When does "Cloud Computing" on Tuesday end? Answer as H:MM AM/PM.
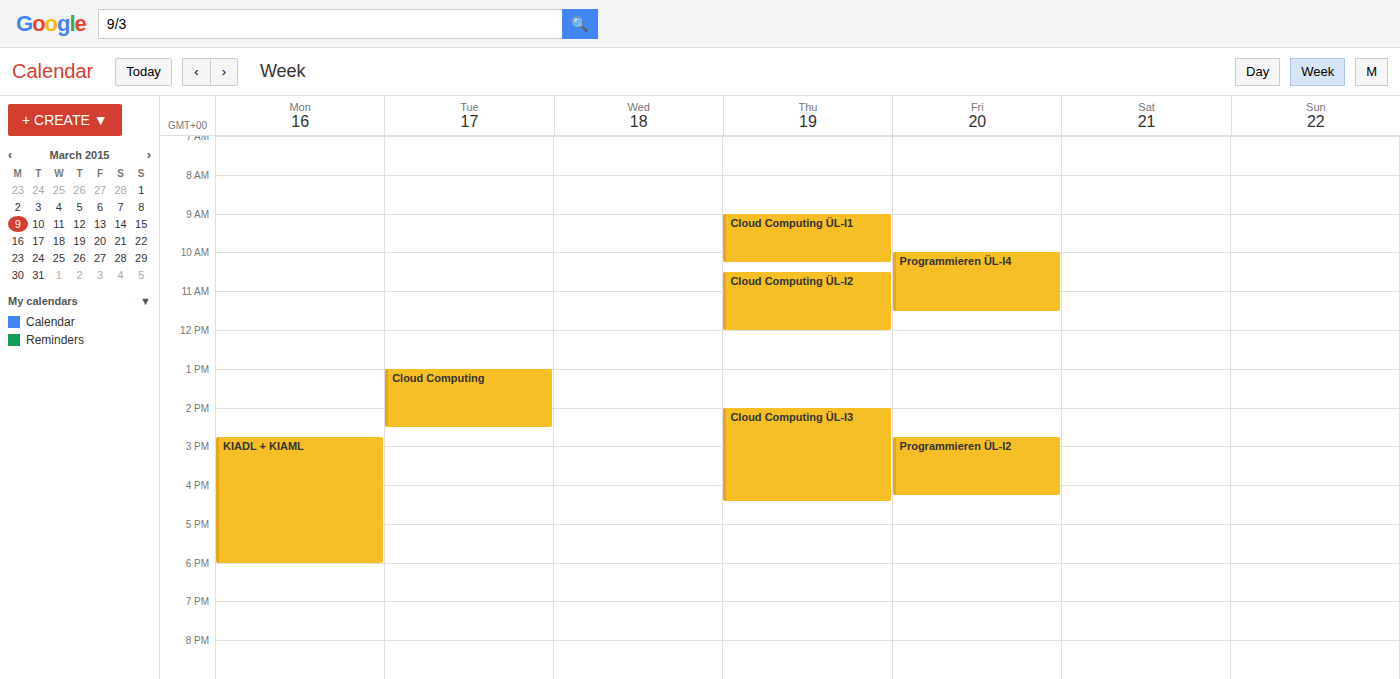
2:30 PM